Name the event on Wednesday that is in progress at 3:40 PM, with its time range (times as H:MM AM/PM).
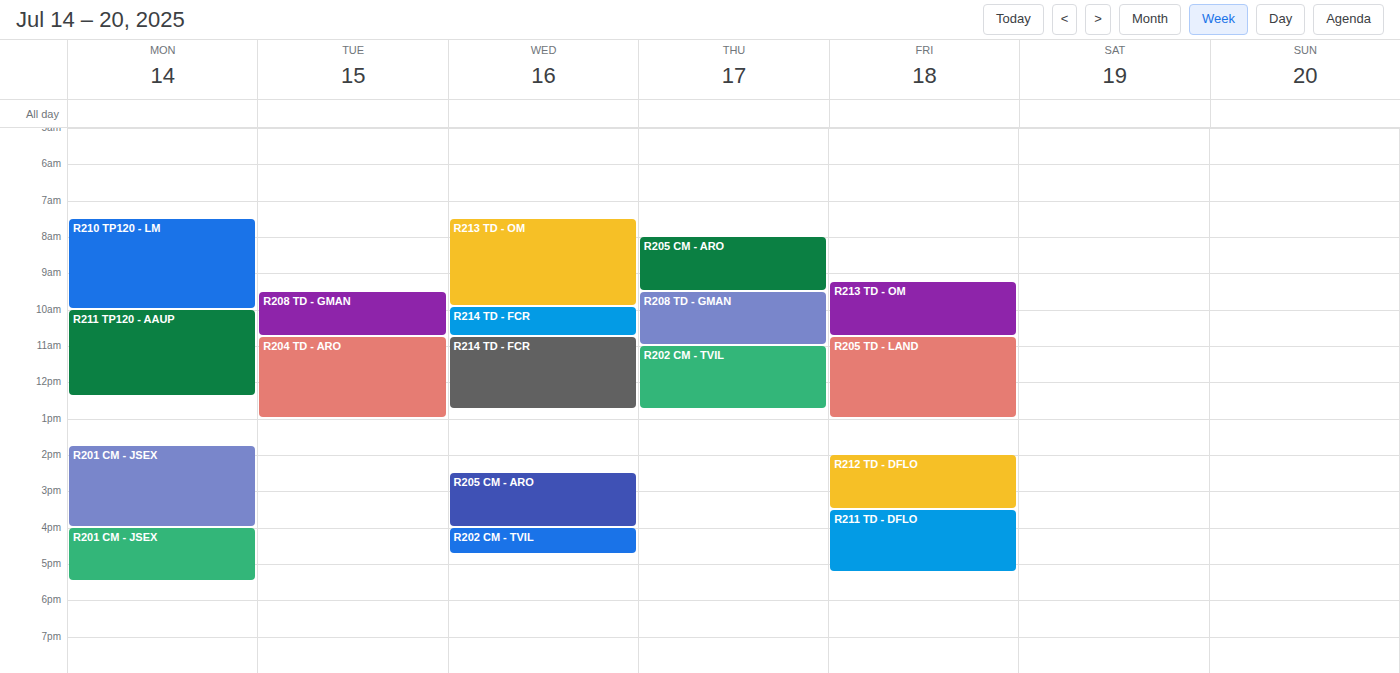
"R205 CM - ARO", 2:30 PM to 4:00 PM